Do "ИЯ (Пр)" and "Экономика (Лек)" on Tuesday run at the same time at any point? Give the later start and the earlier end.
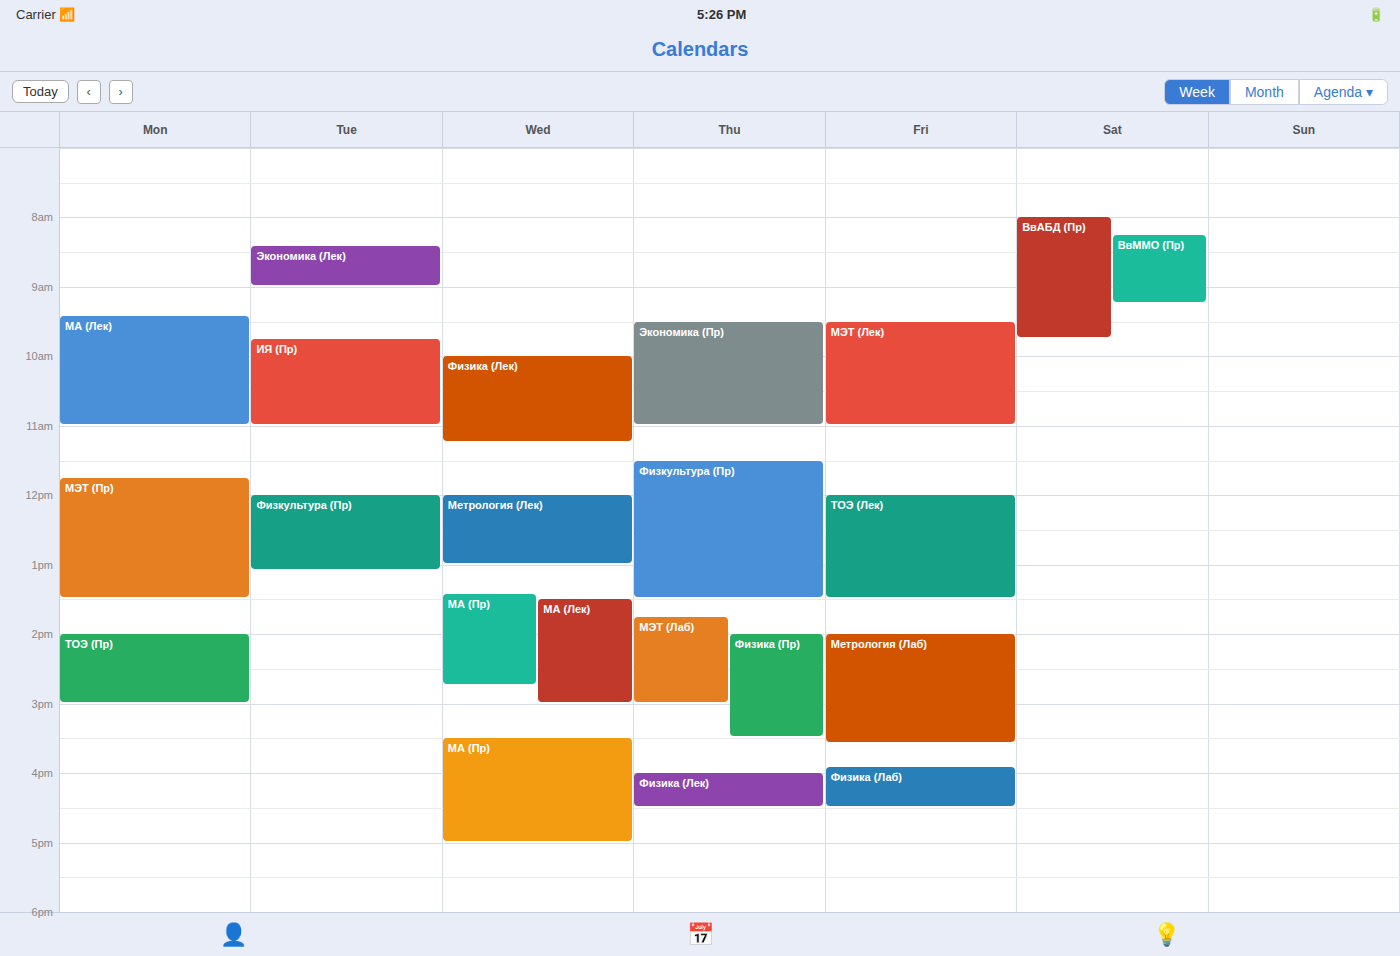
"Экономика (Лек)" ends at 09:00 and "ИЯ (Пр)" starts at 09:45 -- no overlap.